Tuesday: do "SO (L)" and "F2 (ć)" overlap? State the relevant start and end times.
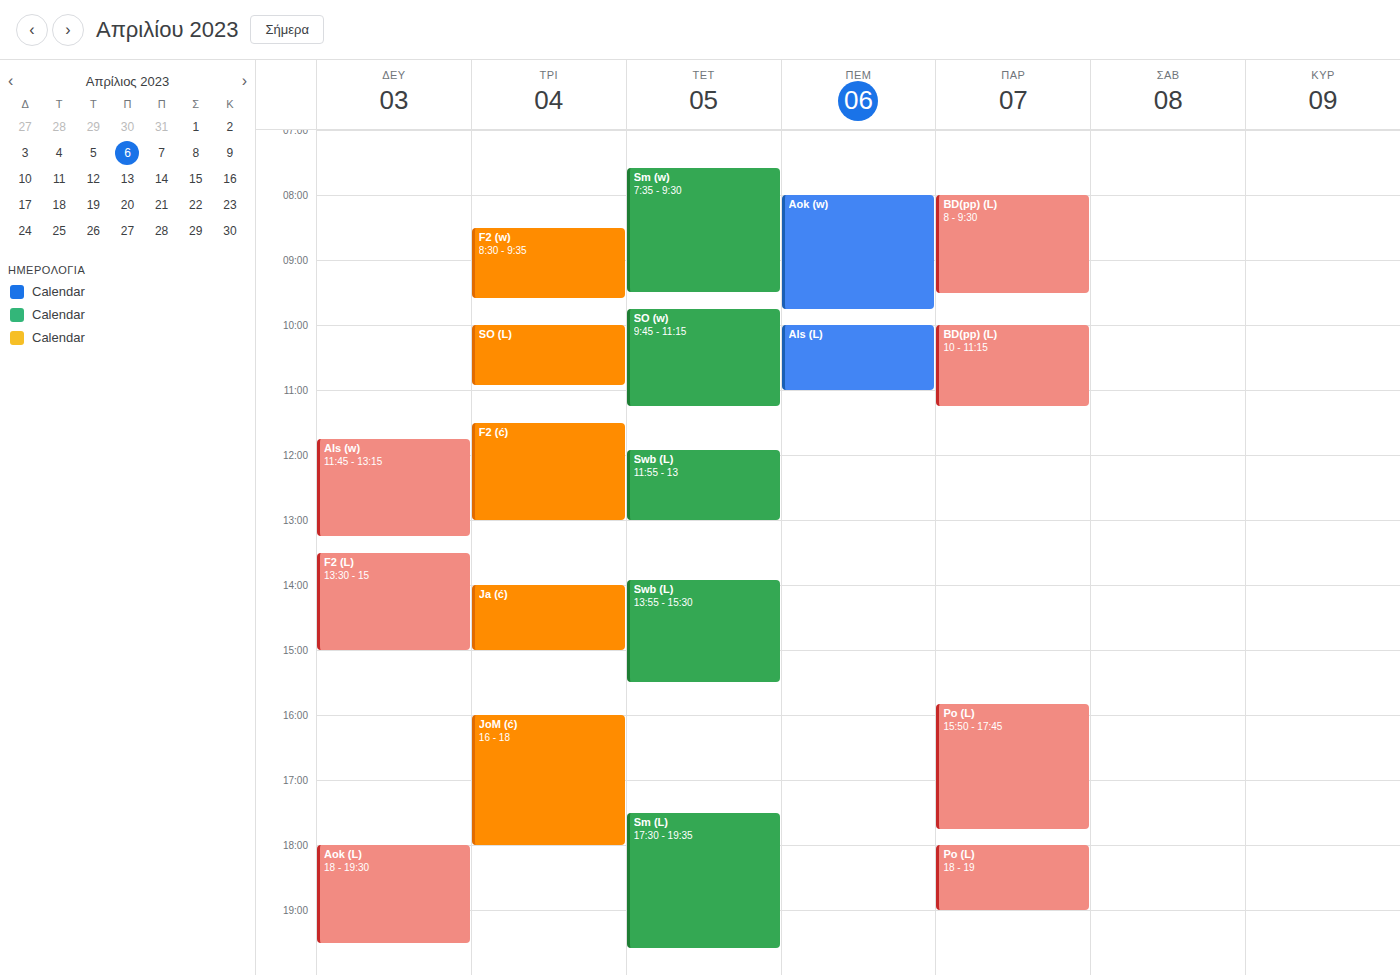
"SO (L)" ends at 10:55 AM and "F2 (ć)" starts at 11:30 AM -- no overlap.